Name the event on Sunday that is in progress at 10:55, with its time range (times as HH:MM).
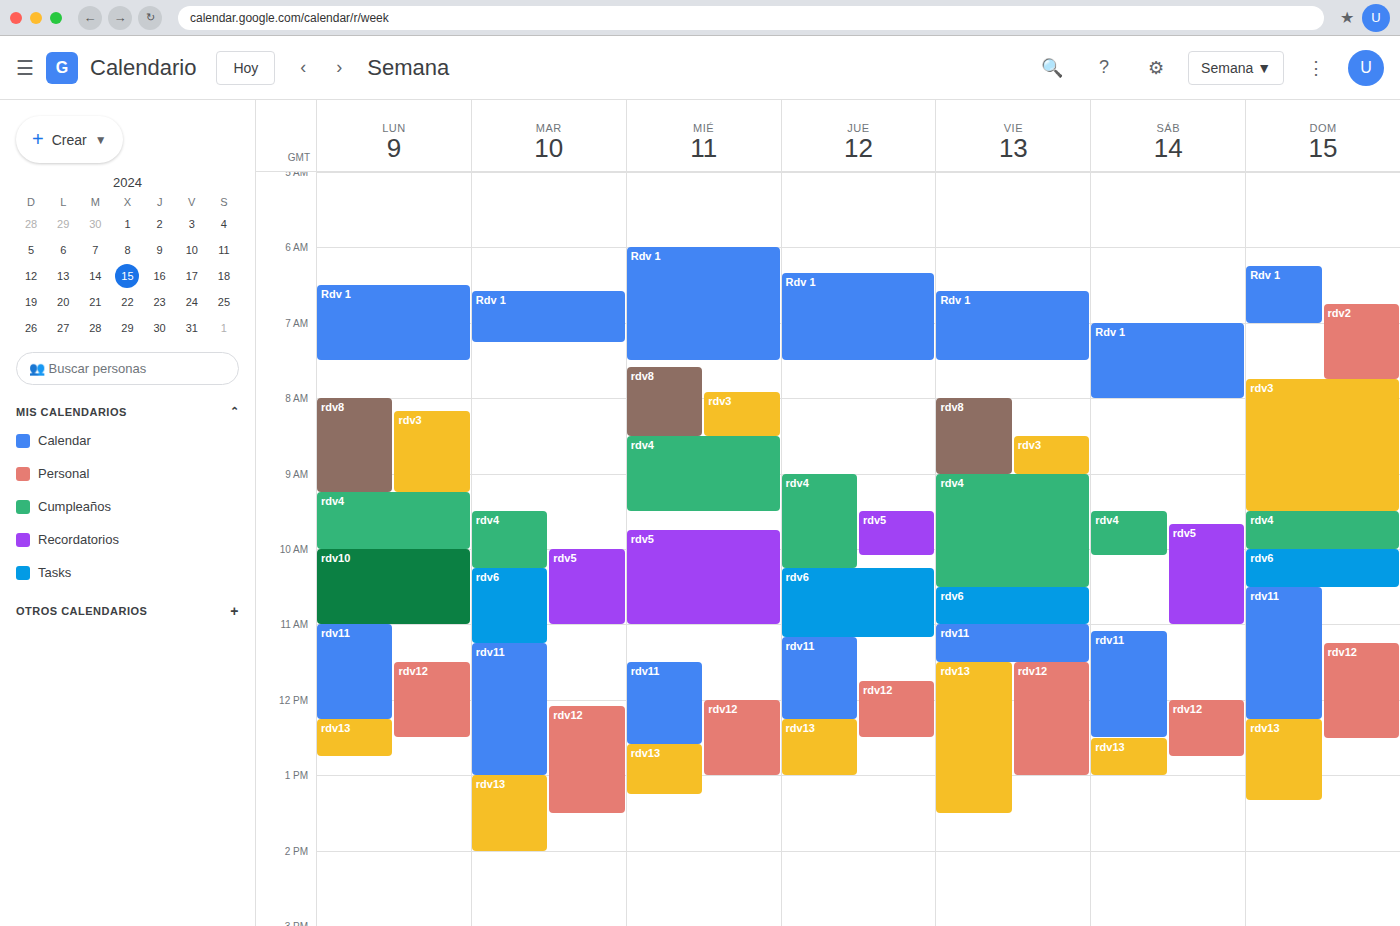
"rdv11", 10:30 to 12:15